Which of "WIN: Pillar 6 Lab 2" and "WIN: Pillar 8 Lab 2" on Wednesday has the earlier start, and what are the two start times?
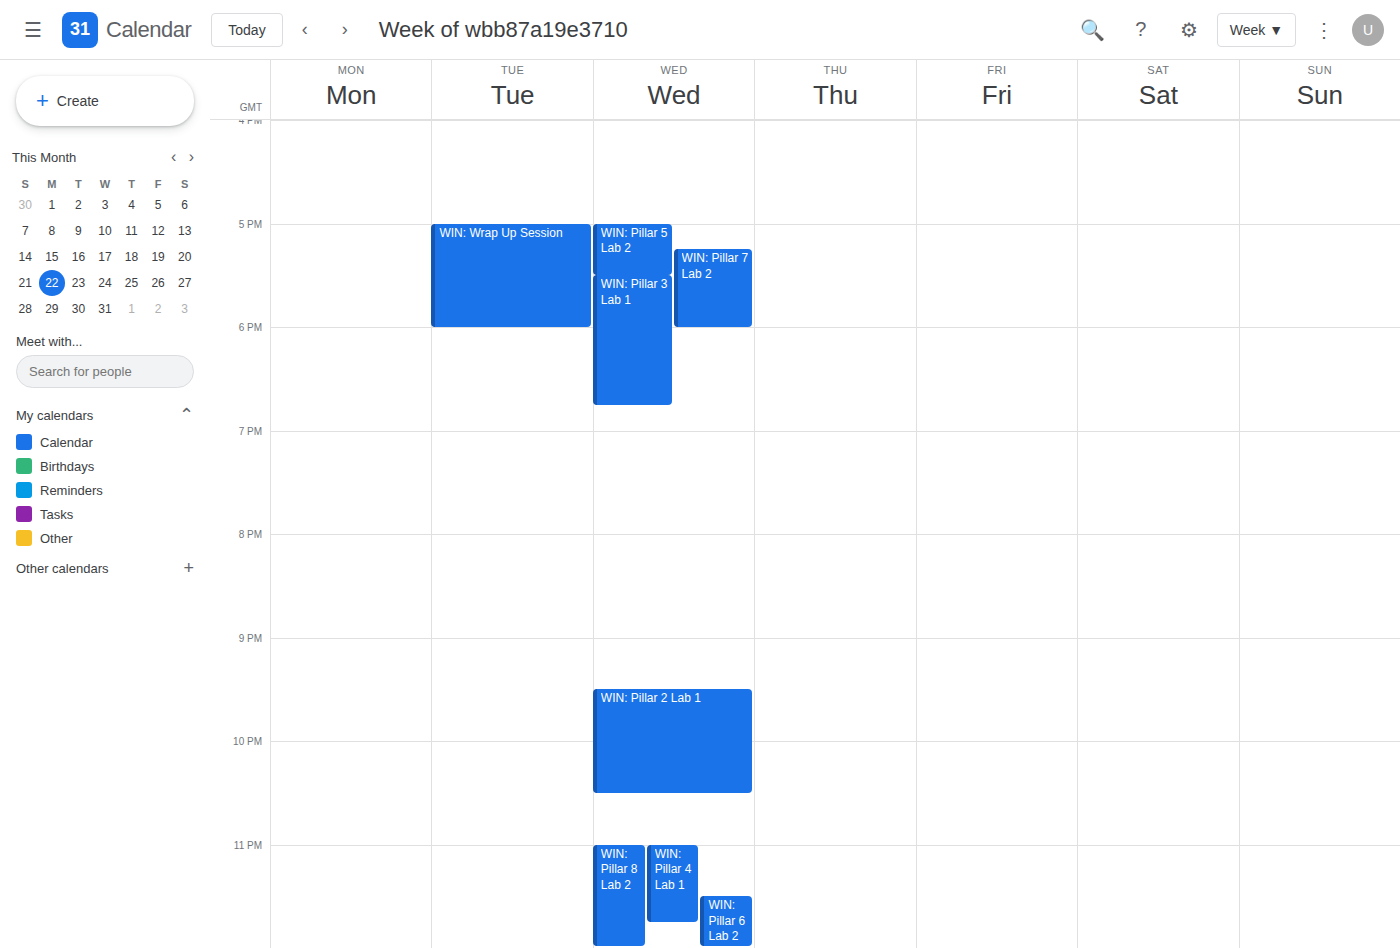
"WIN: Pillar 8 Lab 2" 11:00 PM; "WIN: Pillar 6 Lab 2" 11:30 PM.